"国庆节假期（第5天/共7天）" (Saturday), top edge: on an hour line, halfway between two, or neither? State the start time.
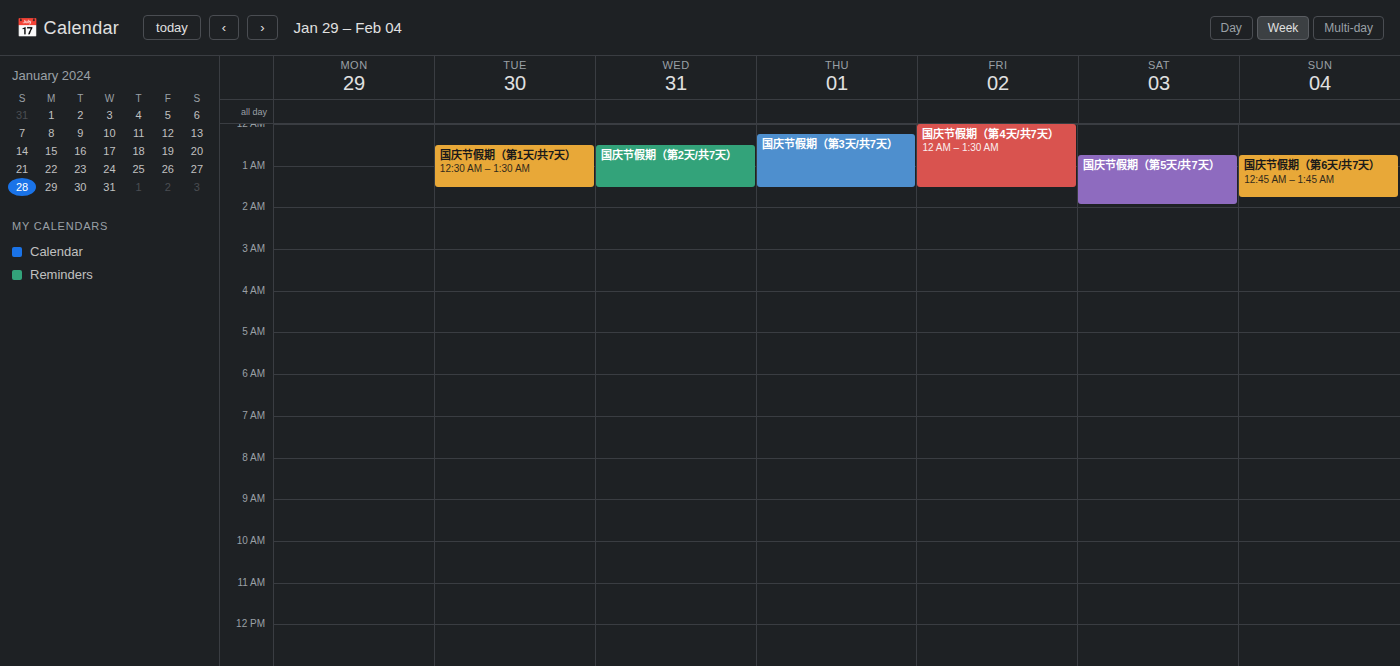
00:45 -- neither: three quarters of the way from the 00:00 line to the 01:00 line.